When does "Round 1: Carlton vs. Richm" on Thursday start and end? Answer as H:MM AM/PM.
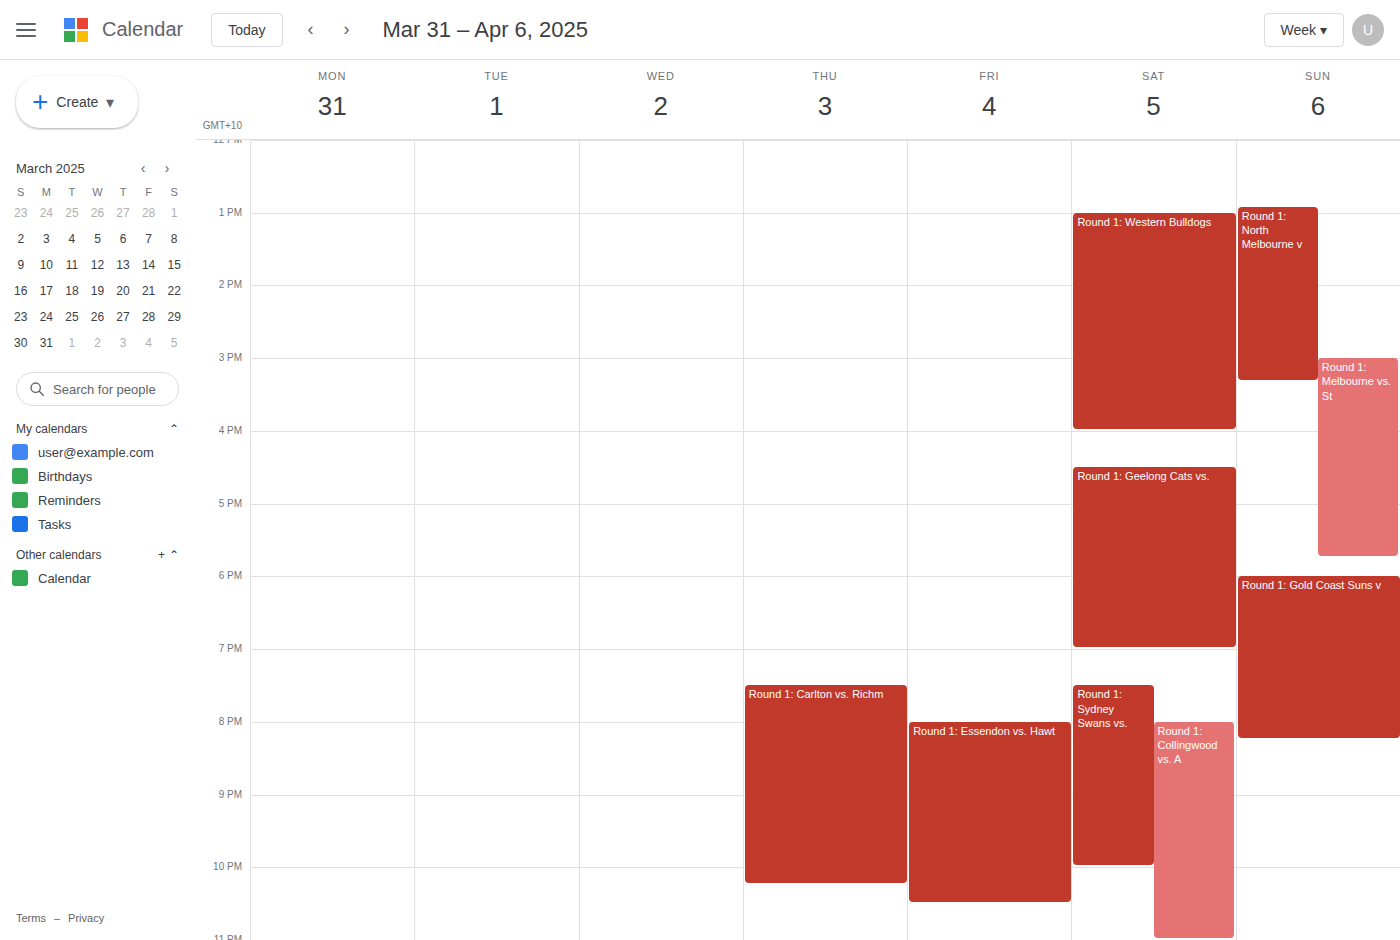
7:30 PM to 10:15 PM